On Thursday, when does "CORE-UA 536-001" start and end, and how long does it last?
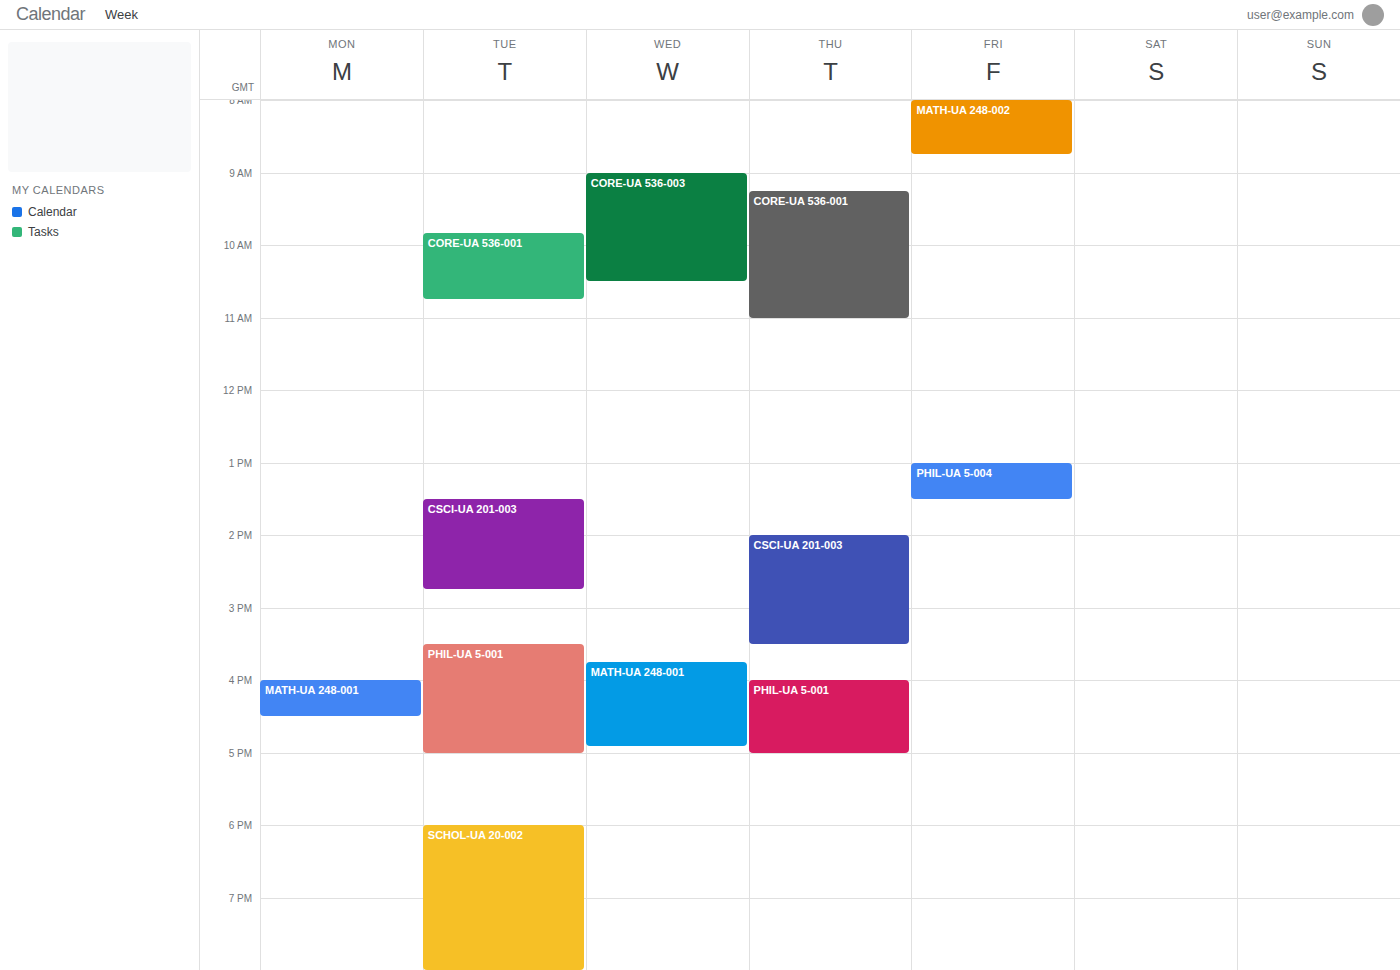
9:15 AM to 11:00 AM, 1 hour 45 minutes